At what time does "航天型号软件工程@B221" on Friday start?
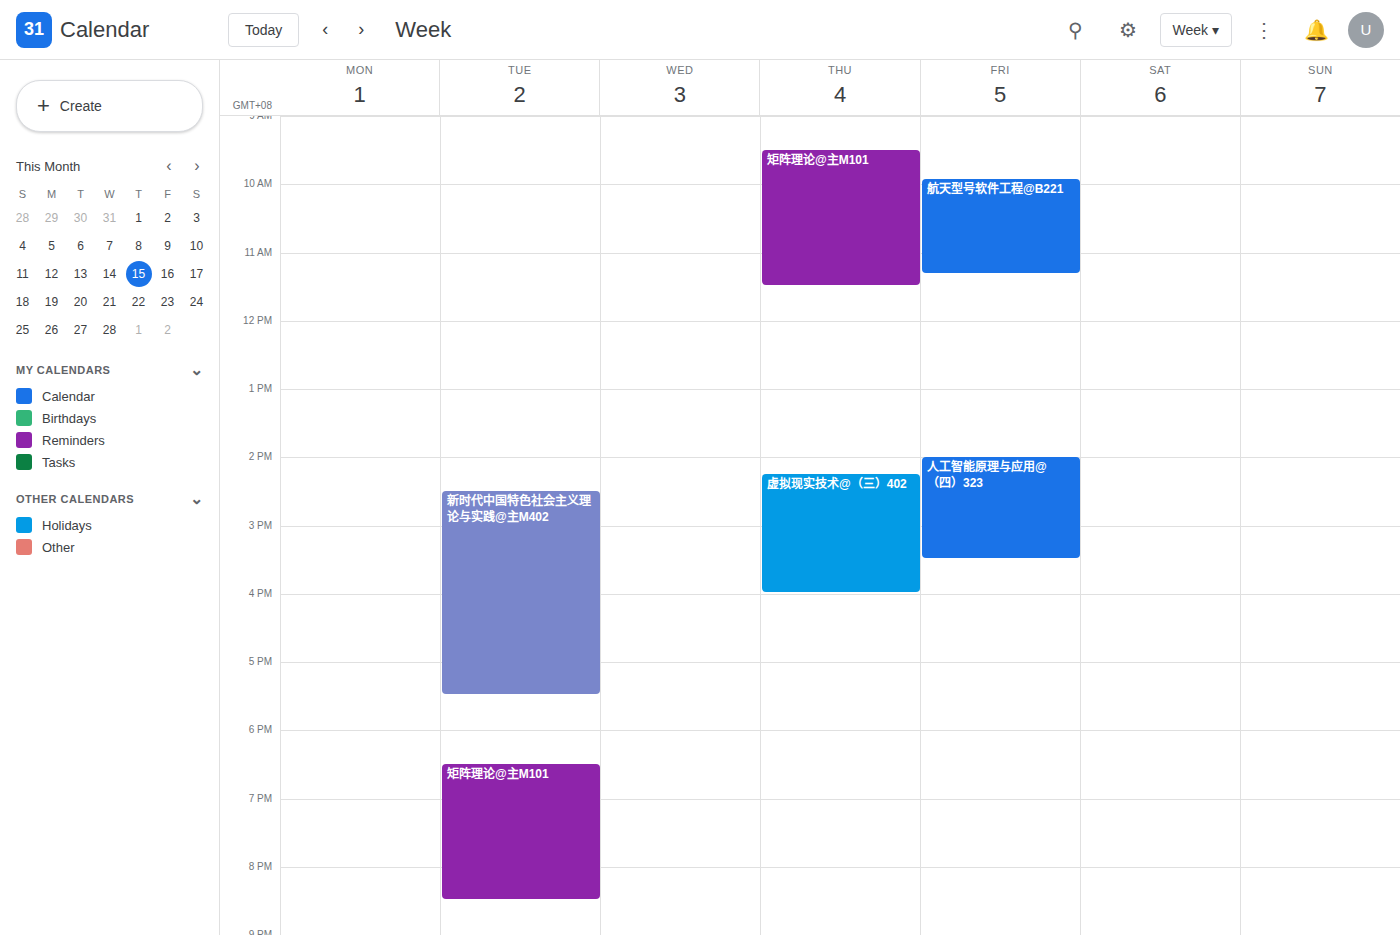
9:55 AM